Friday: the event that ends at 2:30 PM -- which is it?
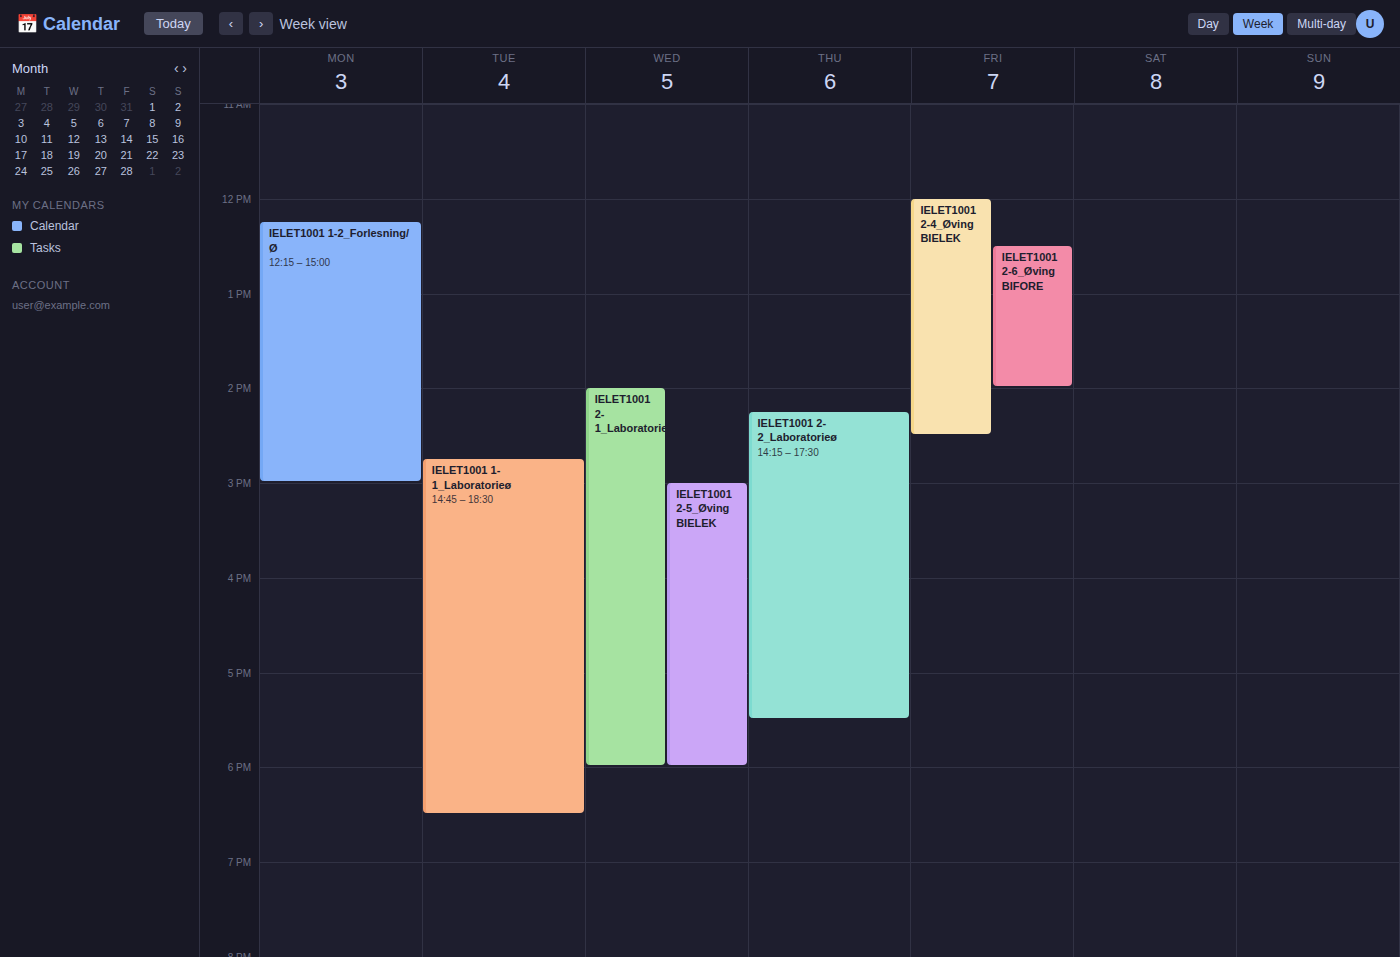
"IELET1001 2-4_Øving BIELEK"